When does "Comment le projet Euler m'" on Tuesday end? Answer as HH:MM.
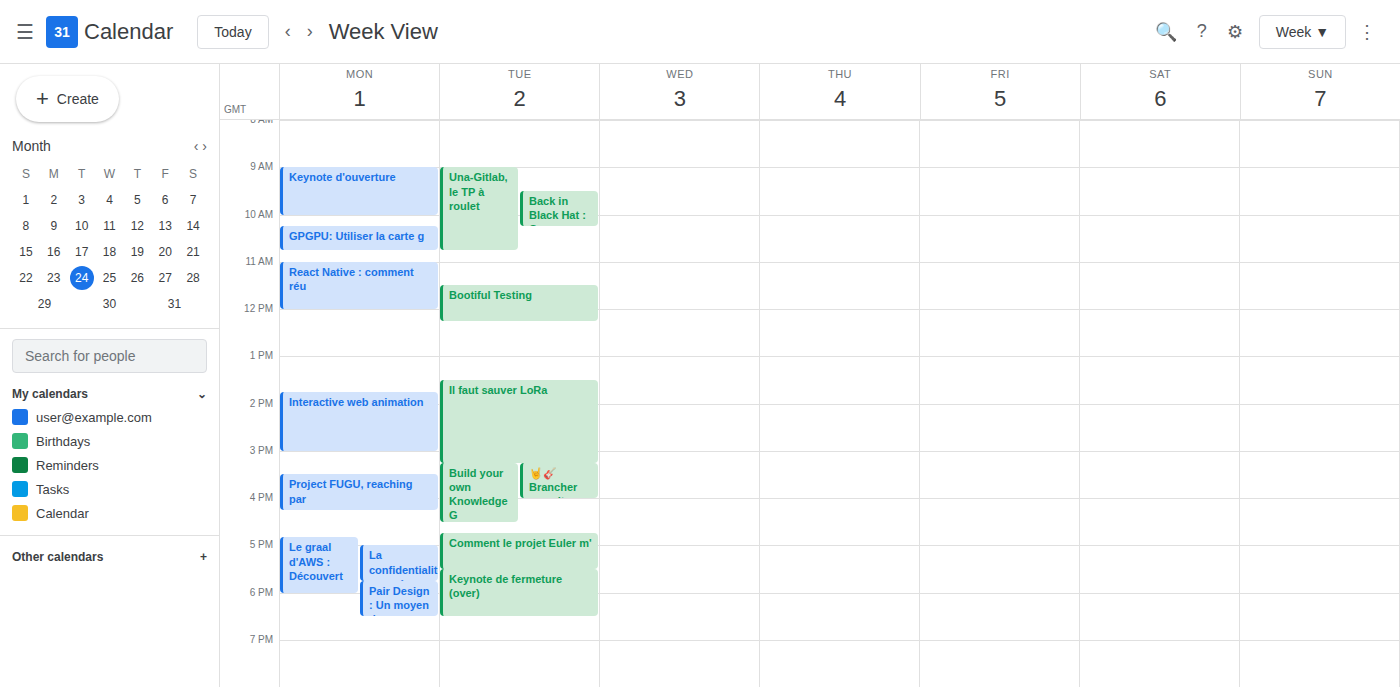
17:30